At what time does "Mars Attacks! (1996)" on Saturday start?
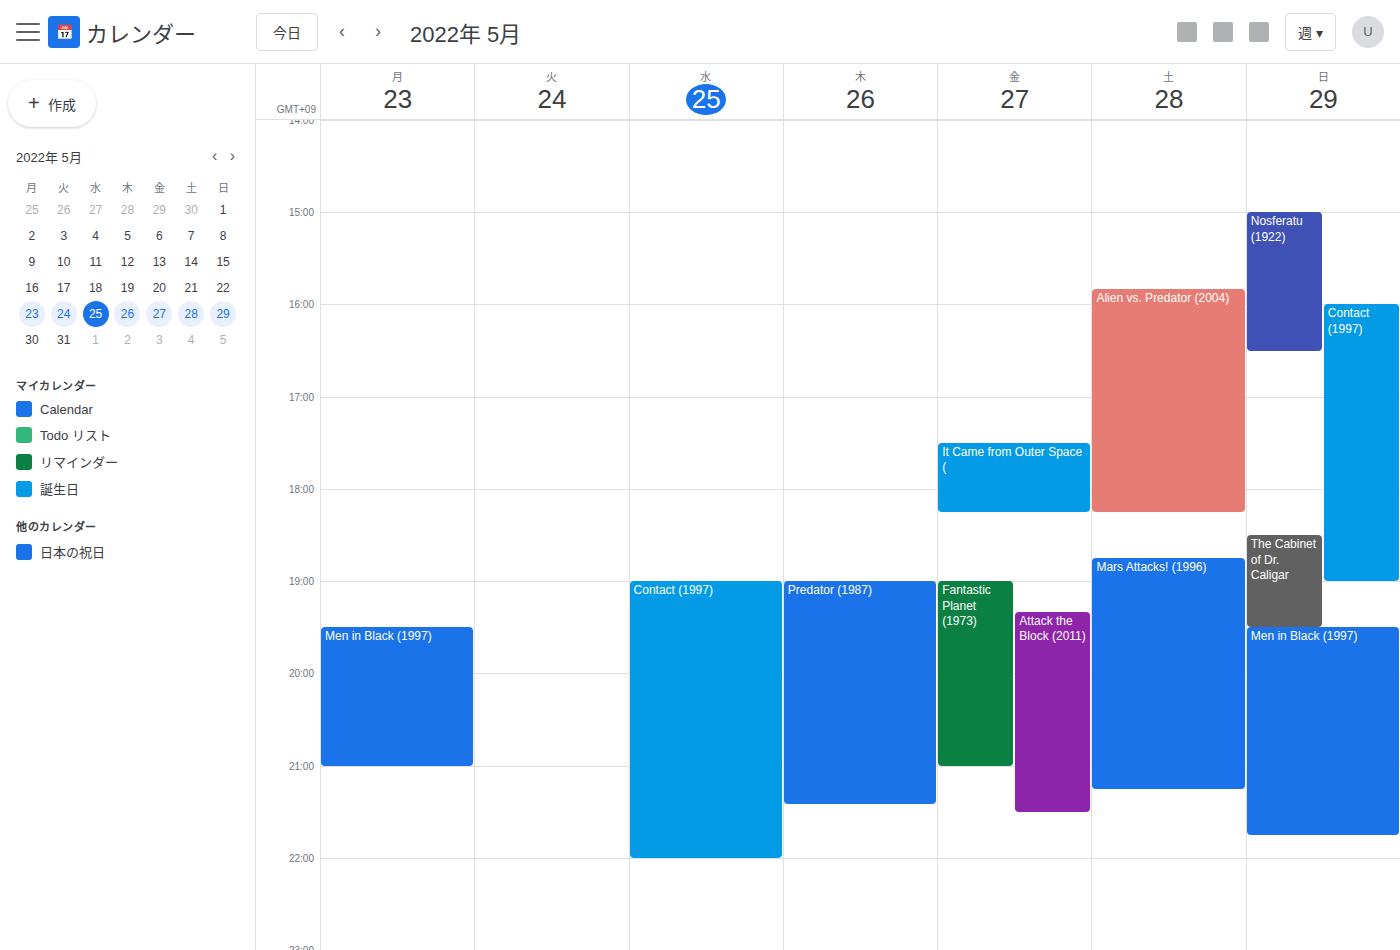
6:45 PM